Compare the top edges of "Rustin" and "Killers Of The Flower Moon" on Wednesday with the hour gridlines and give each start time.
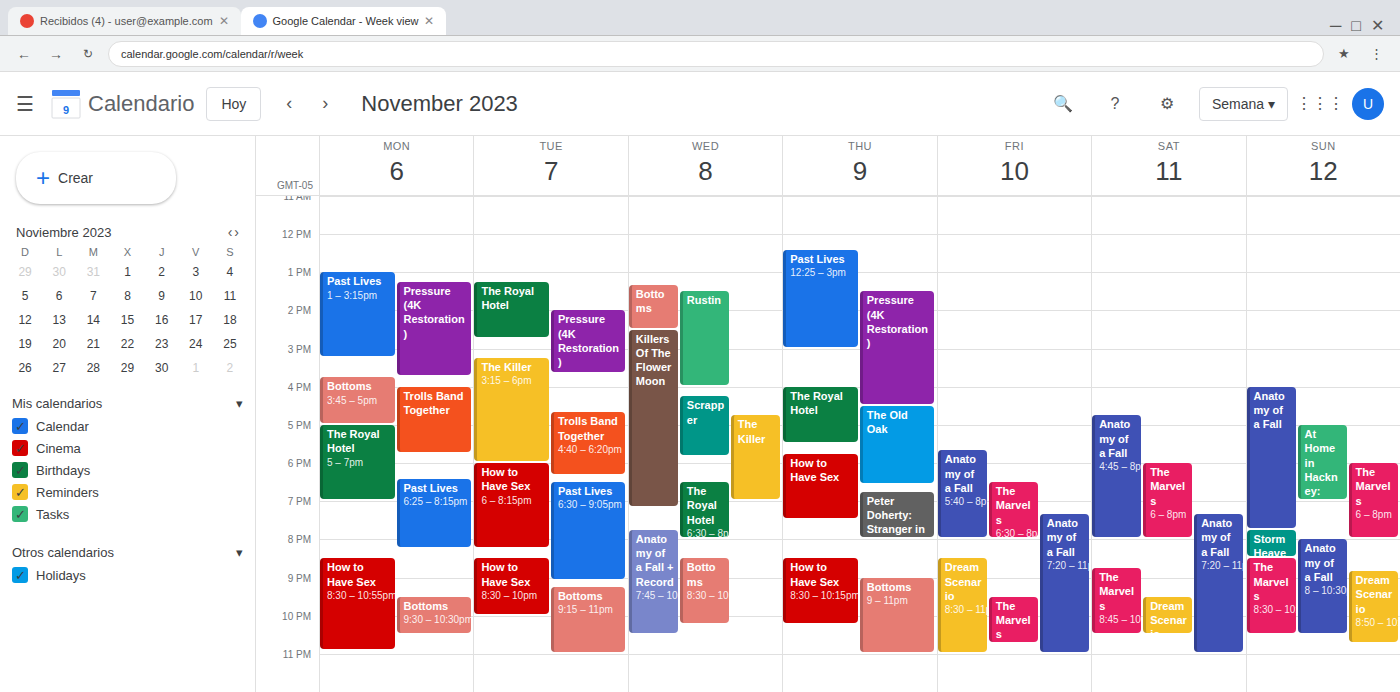
"Rustin": 1:30 PM, halfway between the 1 PM and 2 PM lines. "Killers Of The Flower Moon": 2:30 PM, halfway between the 2 PM and 3 PM lines.